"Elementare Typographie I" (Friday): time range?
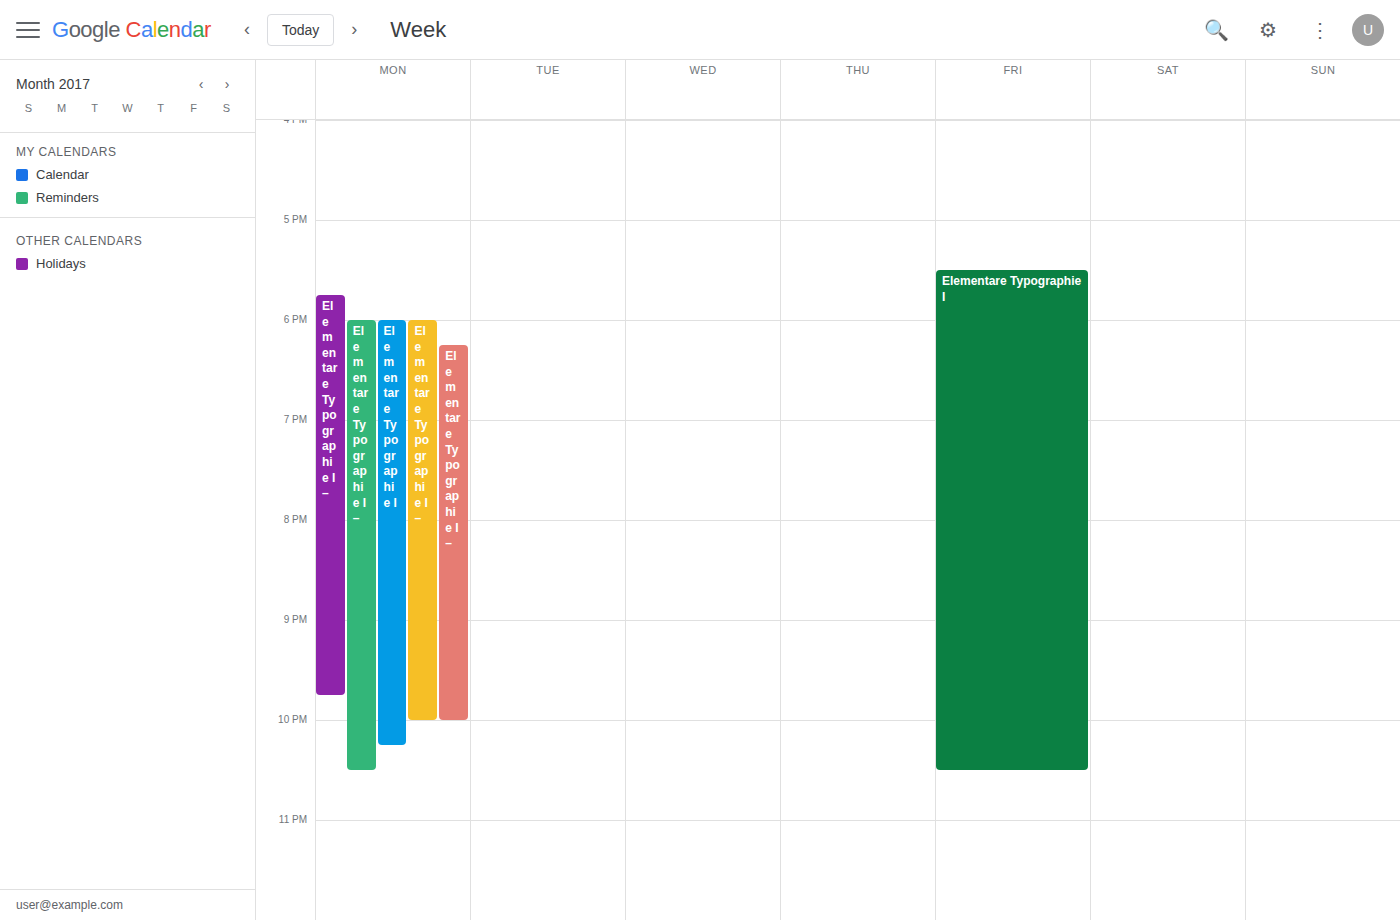
5:30 PM to 10:30 PM